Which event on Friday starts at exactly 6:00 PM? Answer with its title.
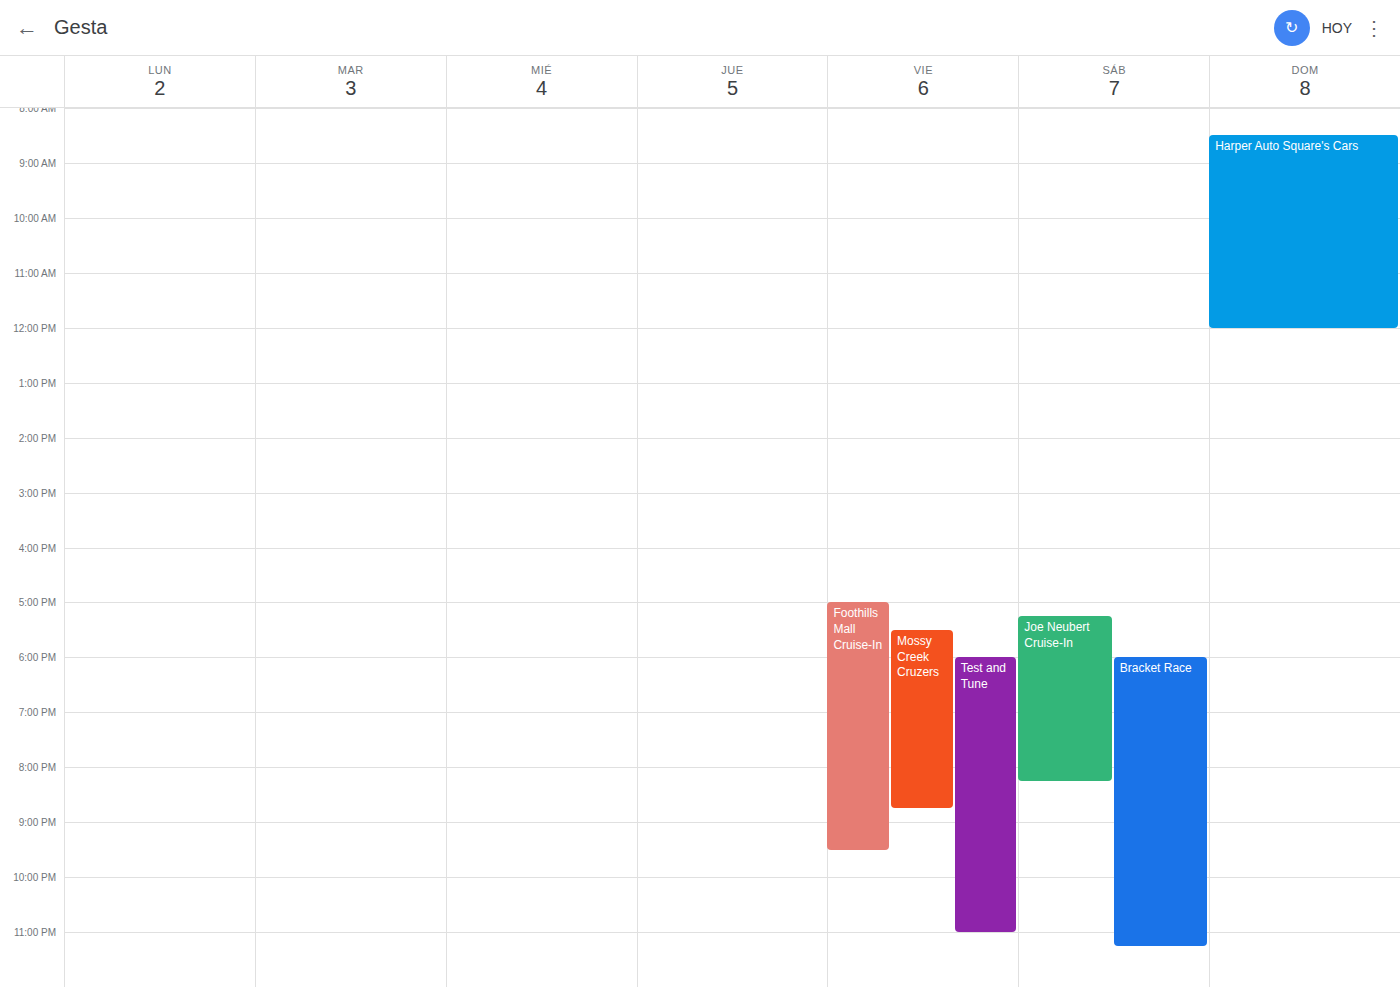
"Test and Tune"